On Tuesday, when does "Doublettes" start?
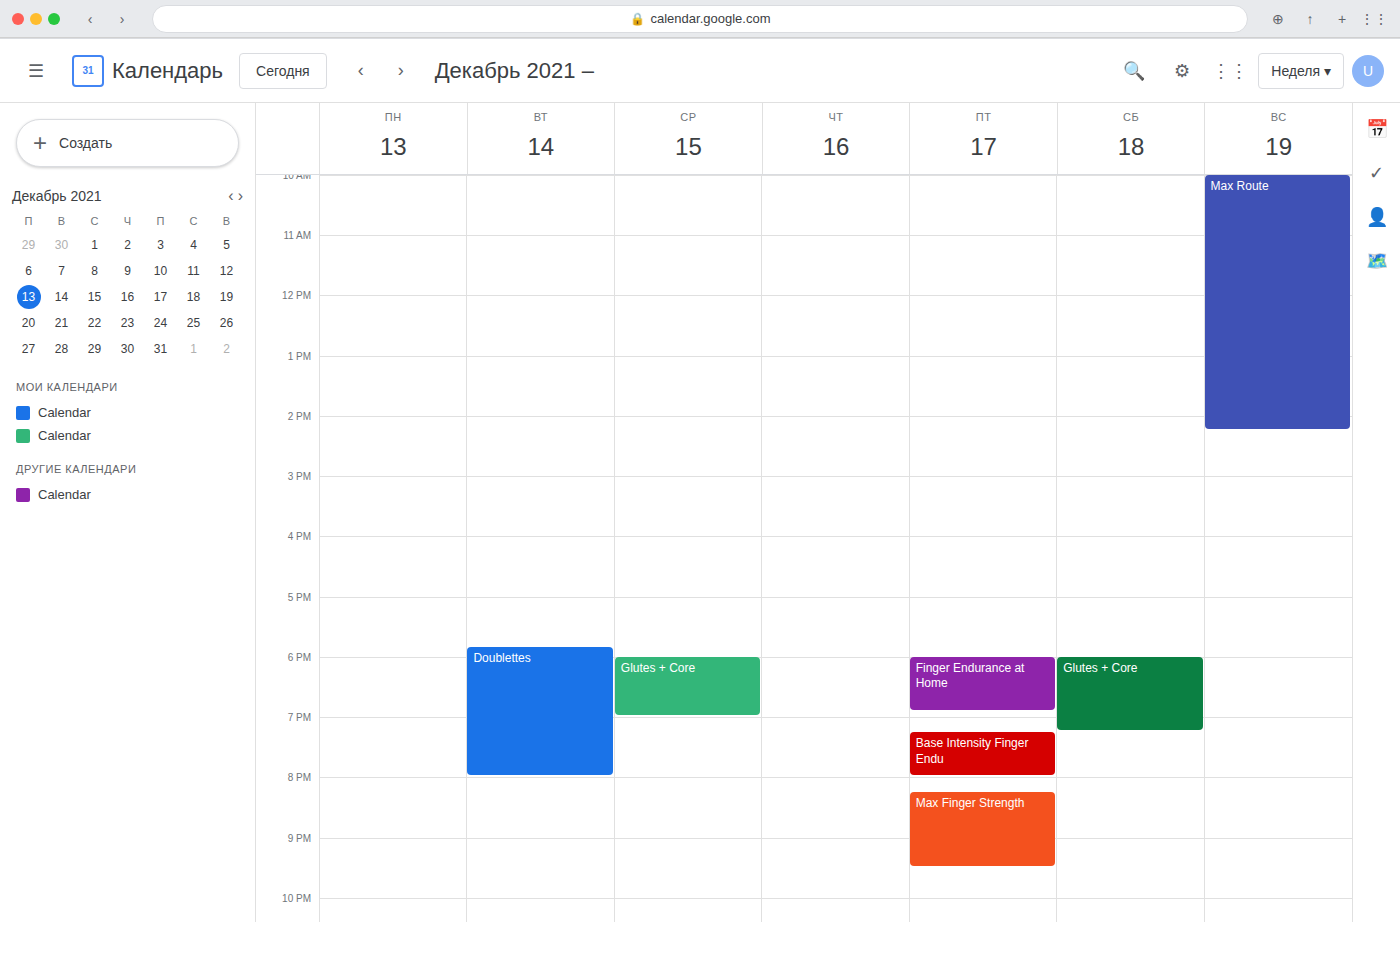
5:50 PM